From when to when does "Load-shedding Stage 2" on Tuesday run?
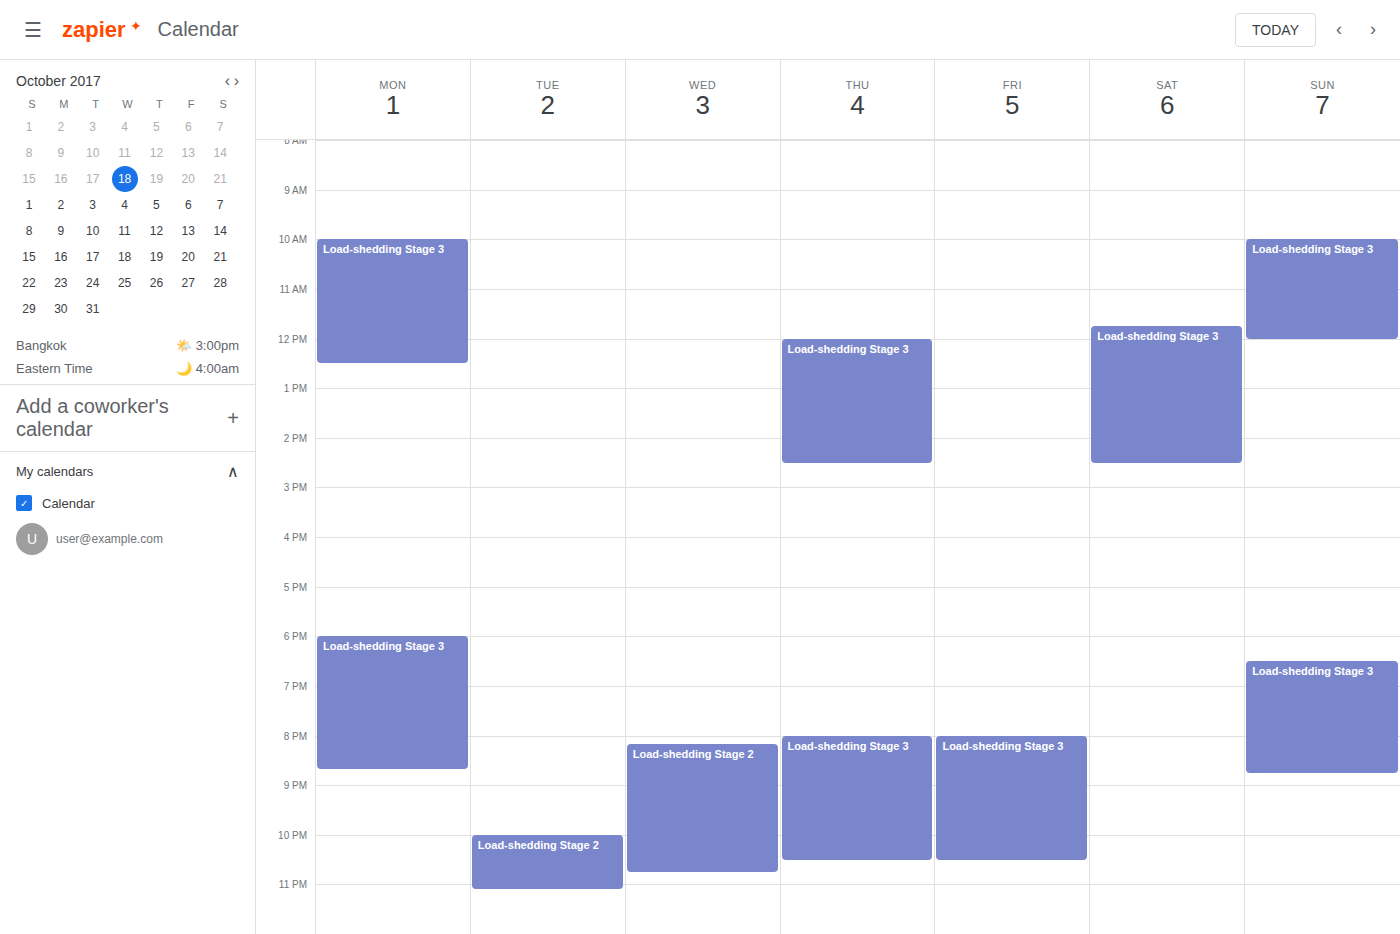
10:00 PM to 11:05 PM